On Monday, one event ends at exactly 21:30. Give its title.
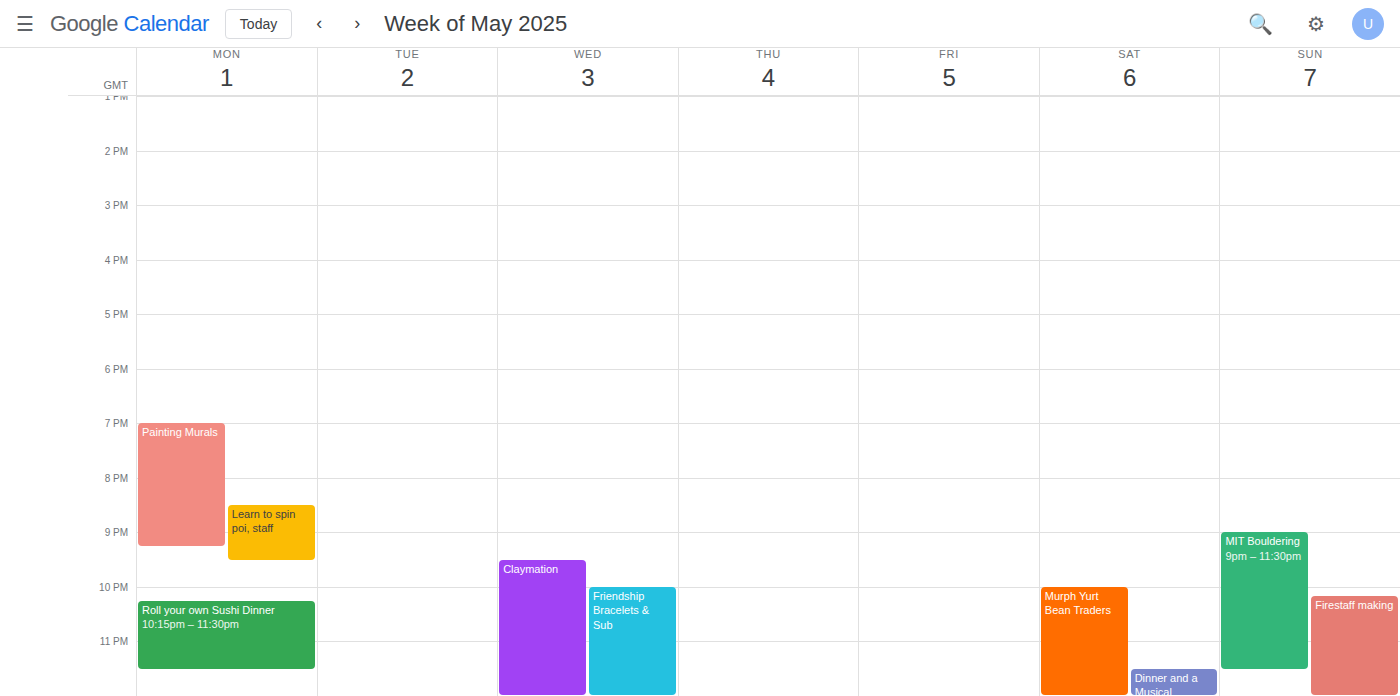
"Learn to spin poi, staff"